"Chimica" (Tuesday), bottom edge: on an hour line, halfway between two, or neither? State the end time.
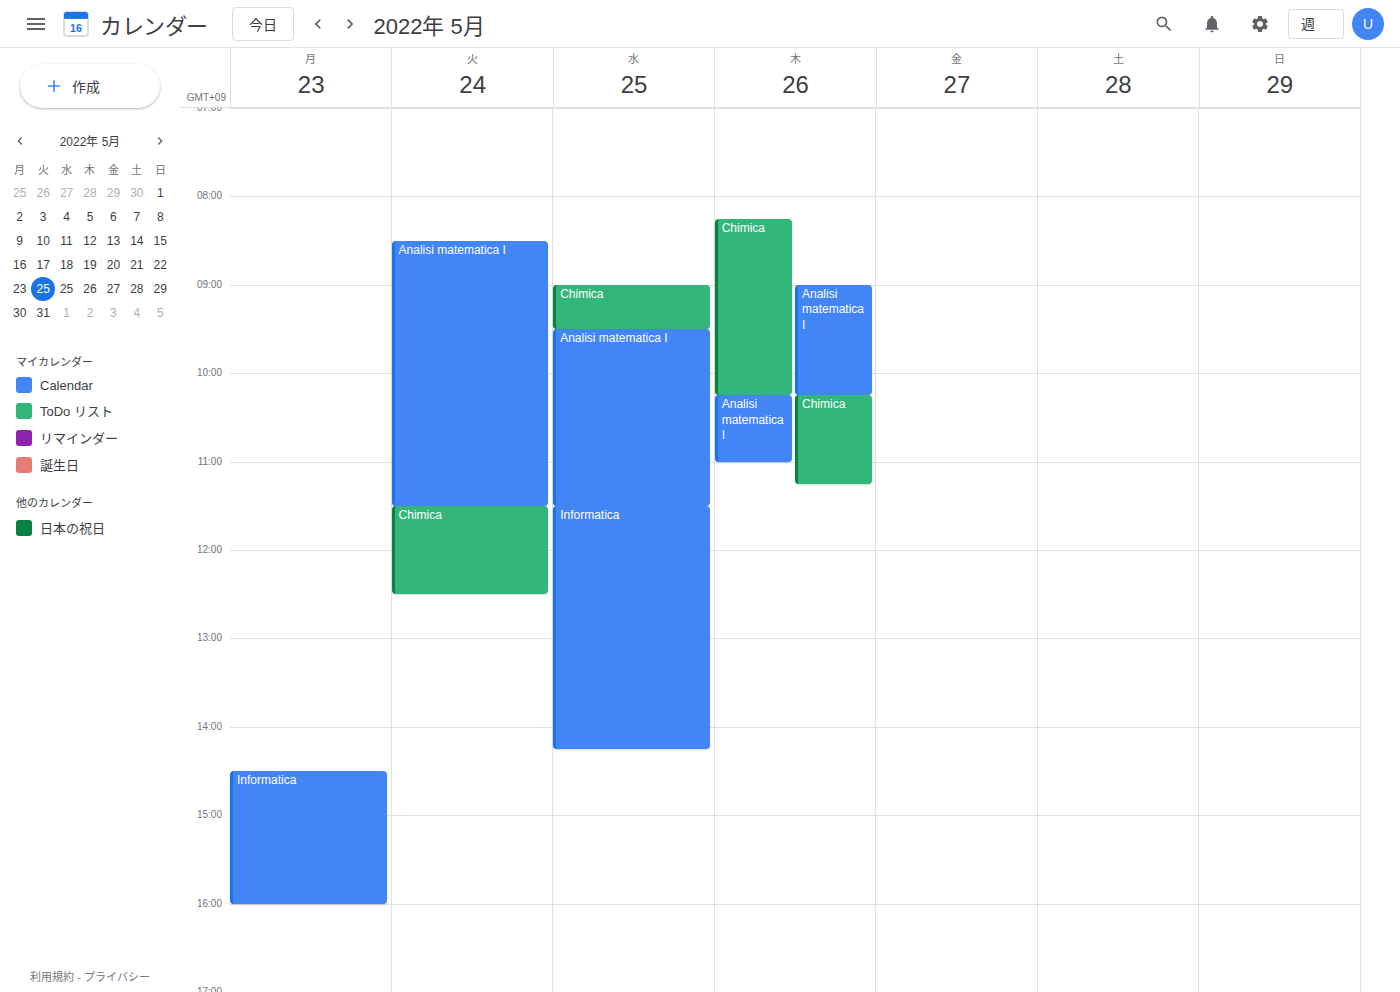
12:30 PM -- halfway between the 12 PM and 1 PM lines.